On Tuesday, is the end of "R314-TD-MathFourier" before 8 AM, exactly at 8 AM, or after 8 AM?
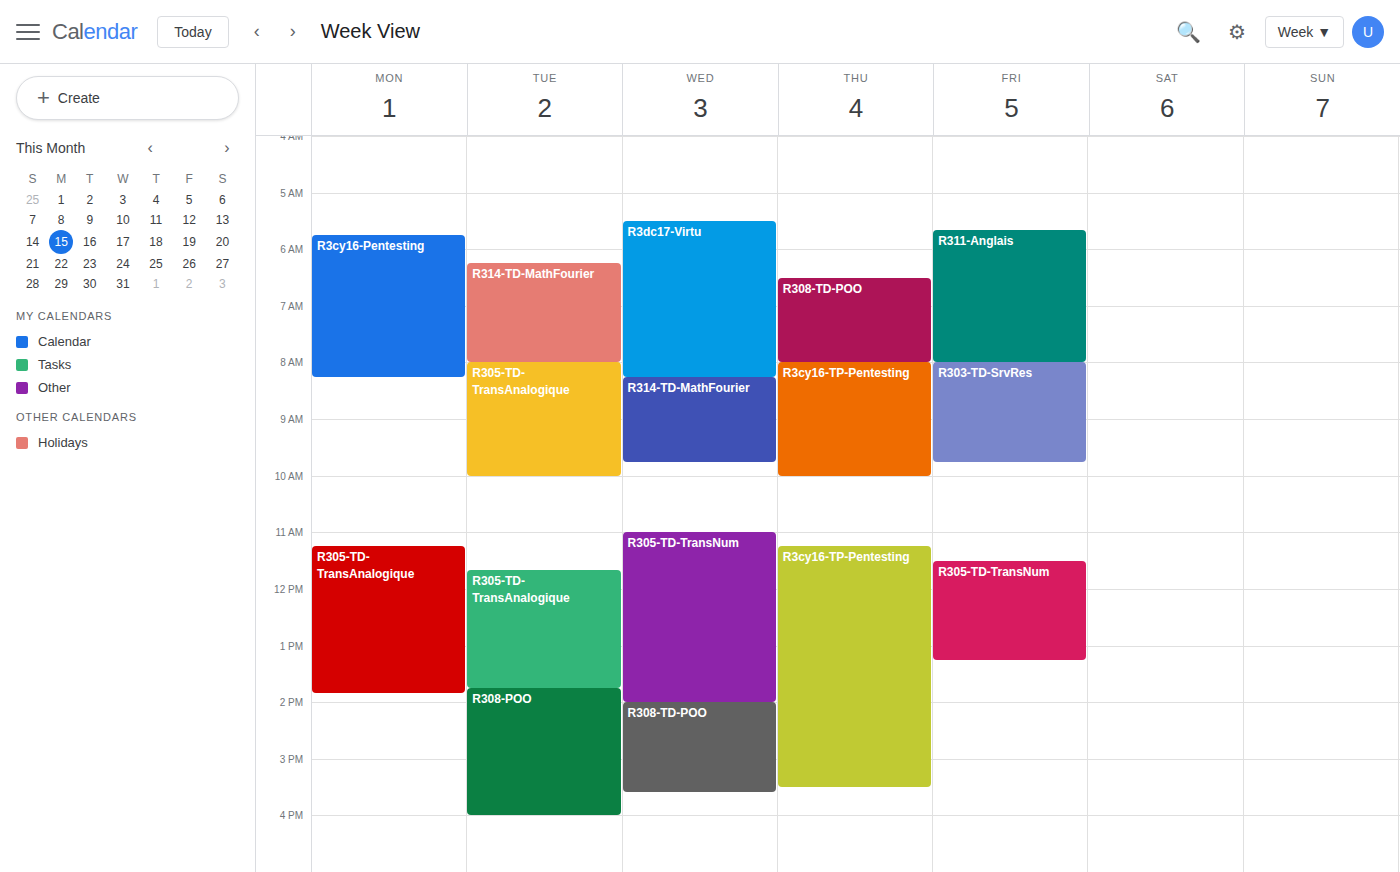
8:00 AM -- exactly at 8 AM, on the 8 AM line.